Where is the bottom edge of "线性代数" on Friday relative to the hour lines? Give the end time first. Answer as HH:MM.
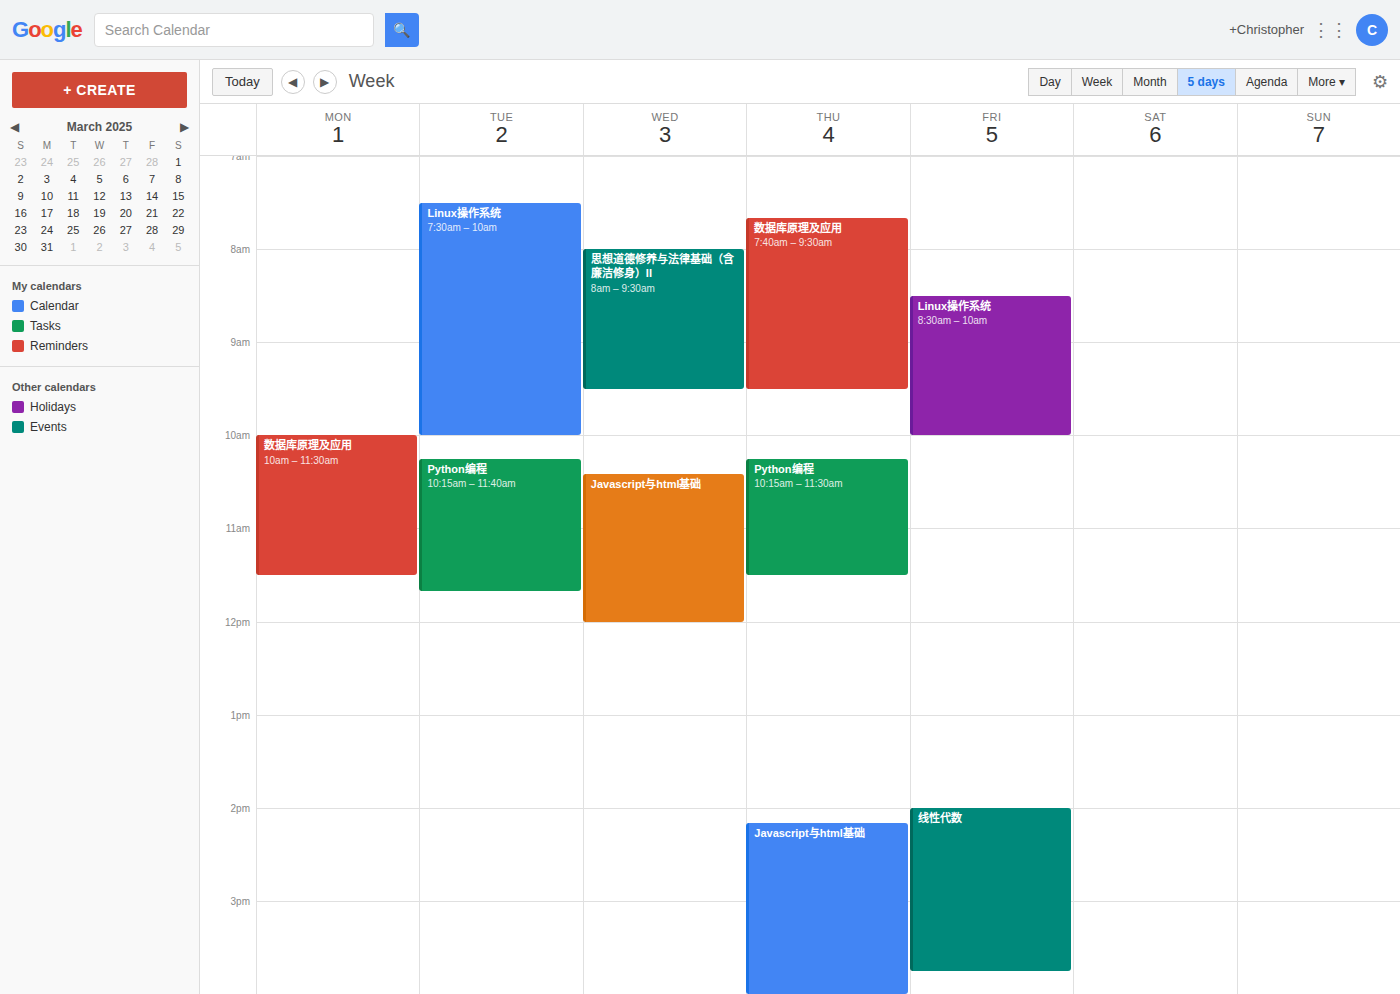
15:45 -- neither: three quarters of the way from the 15:00 line to the 16:00 line.